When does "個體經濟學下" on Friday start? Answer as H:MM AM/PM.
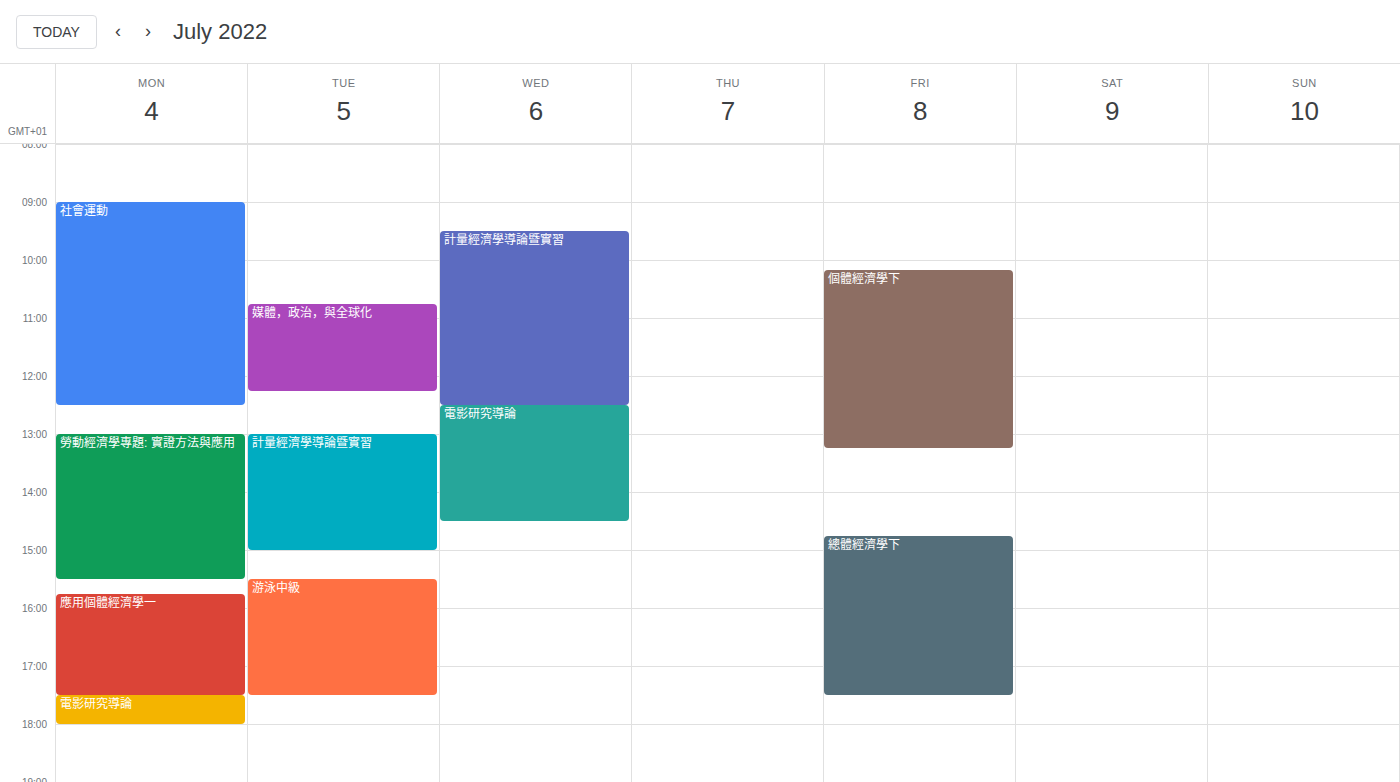
10:10 AM